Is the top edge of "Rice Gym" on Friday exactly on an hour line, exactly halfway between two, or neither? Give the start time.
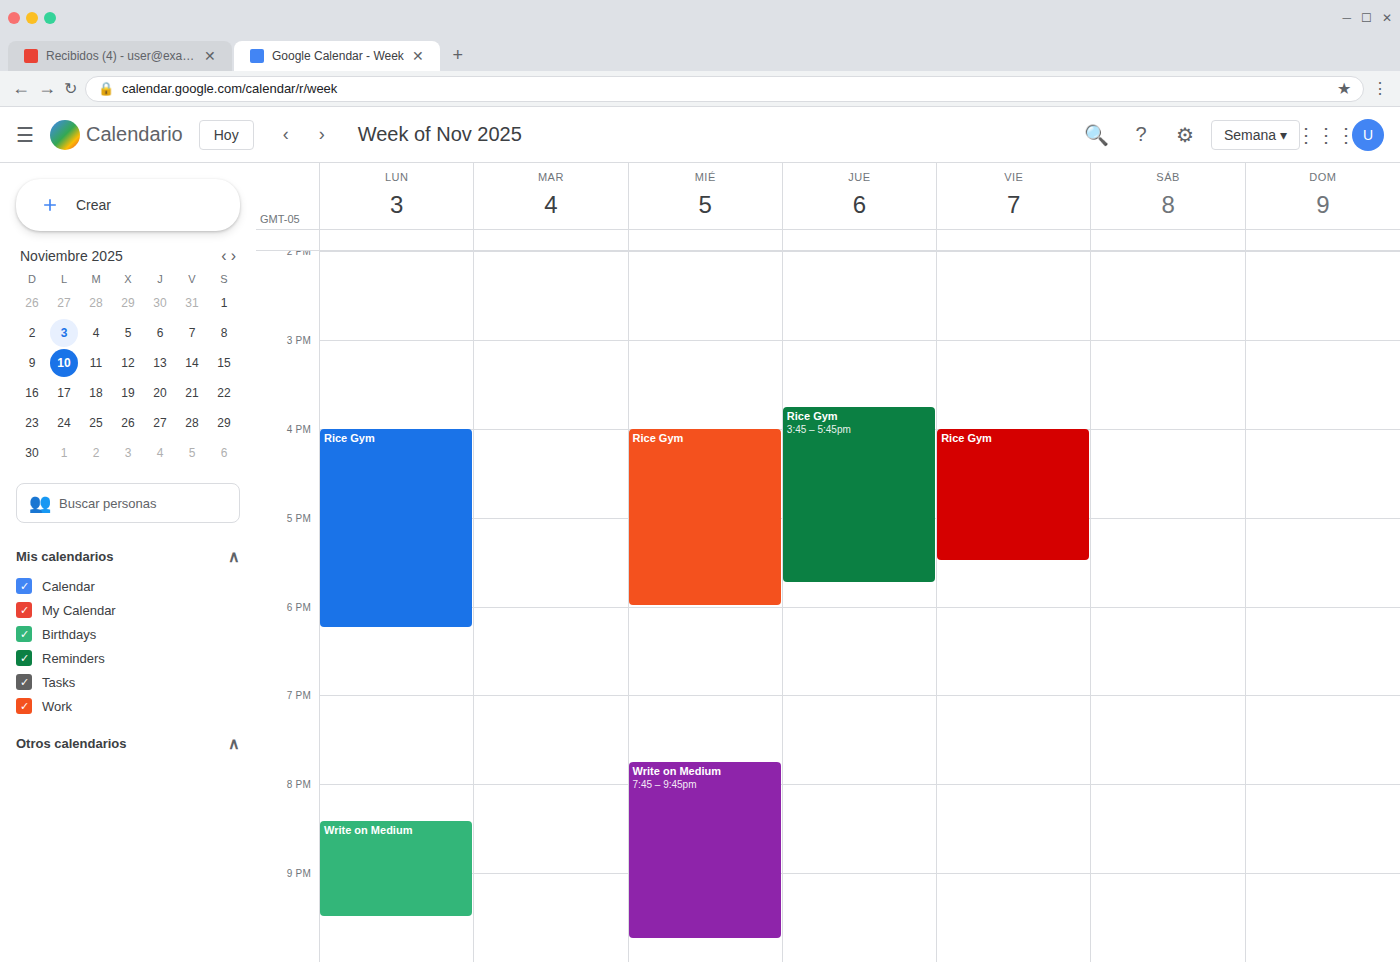
4:00 PM -- exactly on the 4 PM line.